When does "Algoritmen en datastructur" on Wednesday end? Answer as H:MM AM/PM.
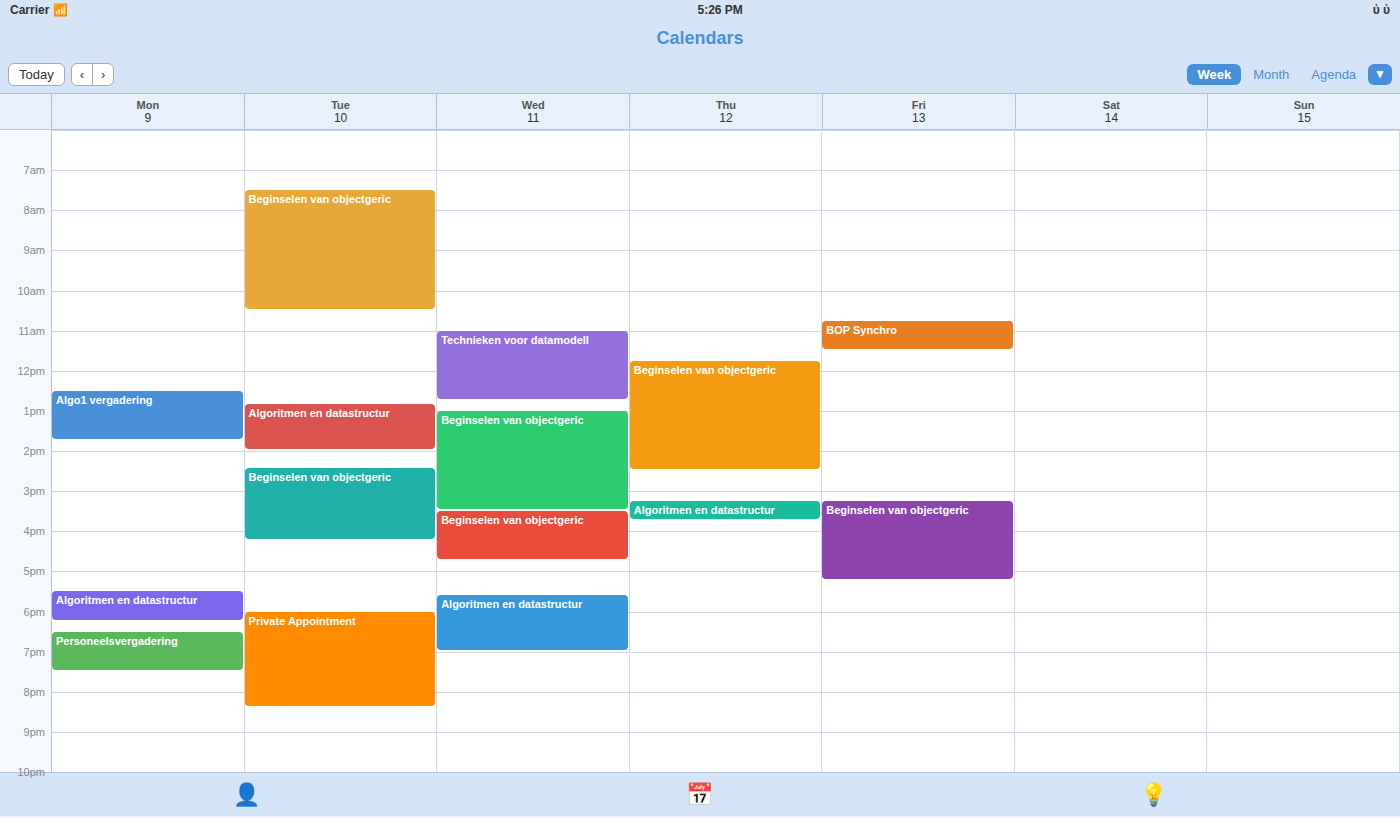
7:00 PM